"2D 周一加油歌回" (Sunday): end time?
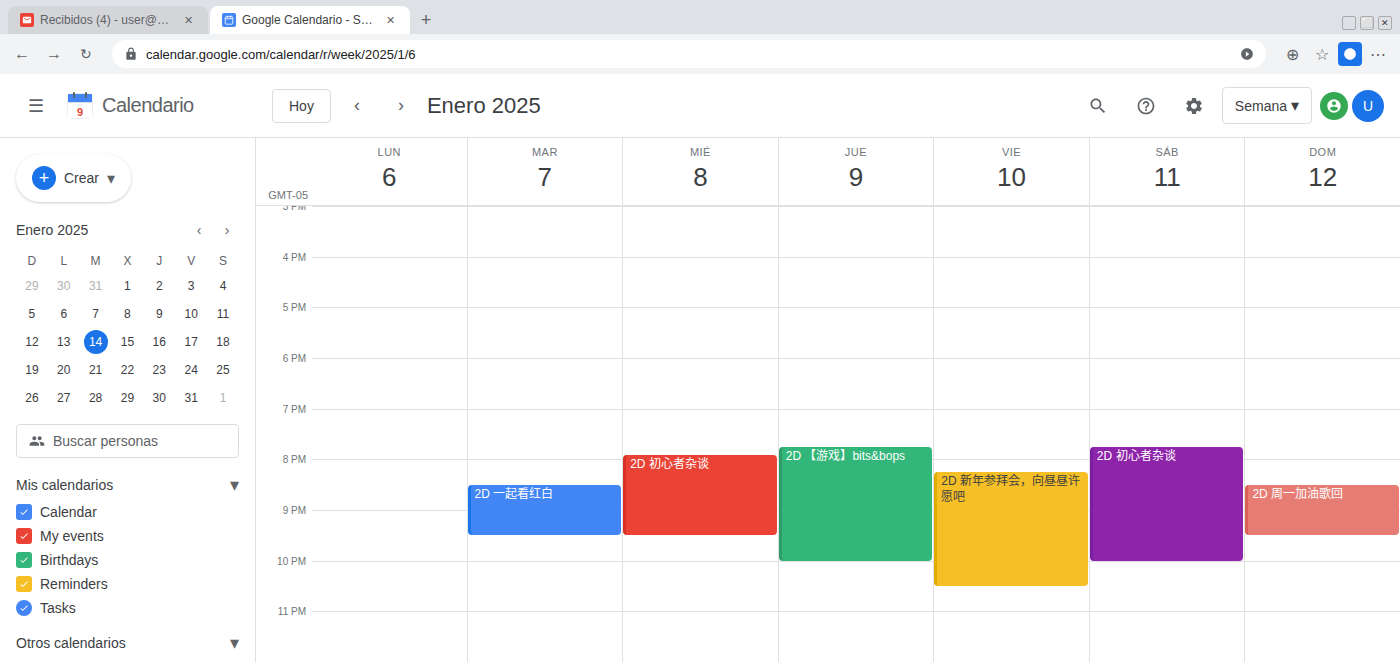
21:30